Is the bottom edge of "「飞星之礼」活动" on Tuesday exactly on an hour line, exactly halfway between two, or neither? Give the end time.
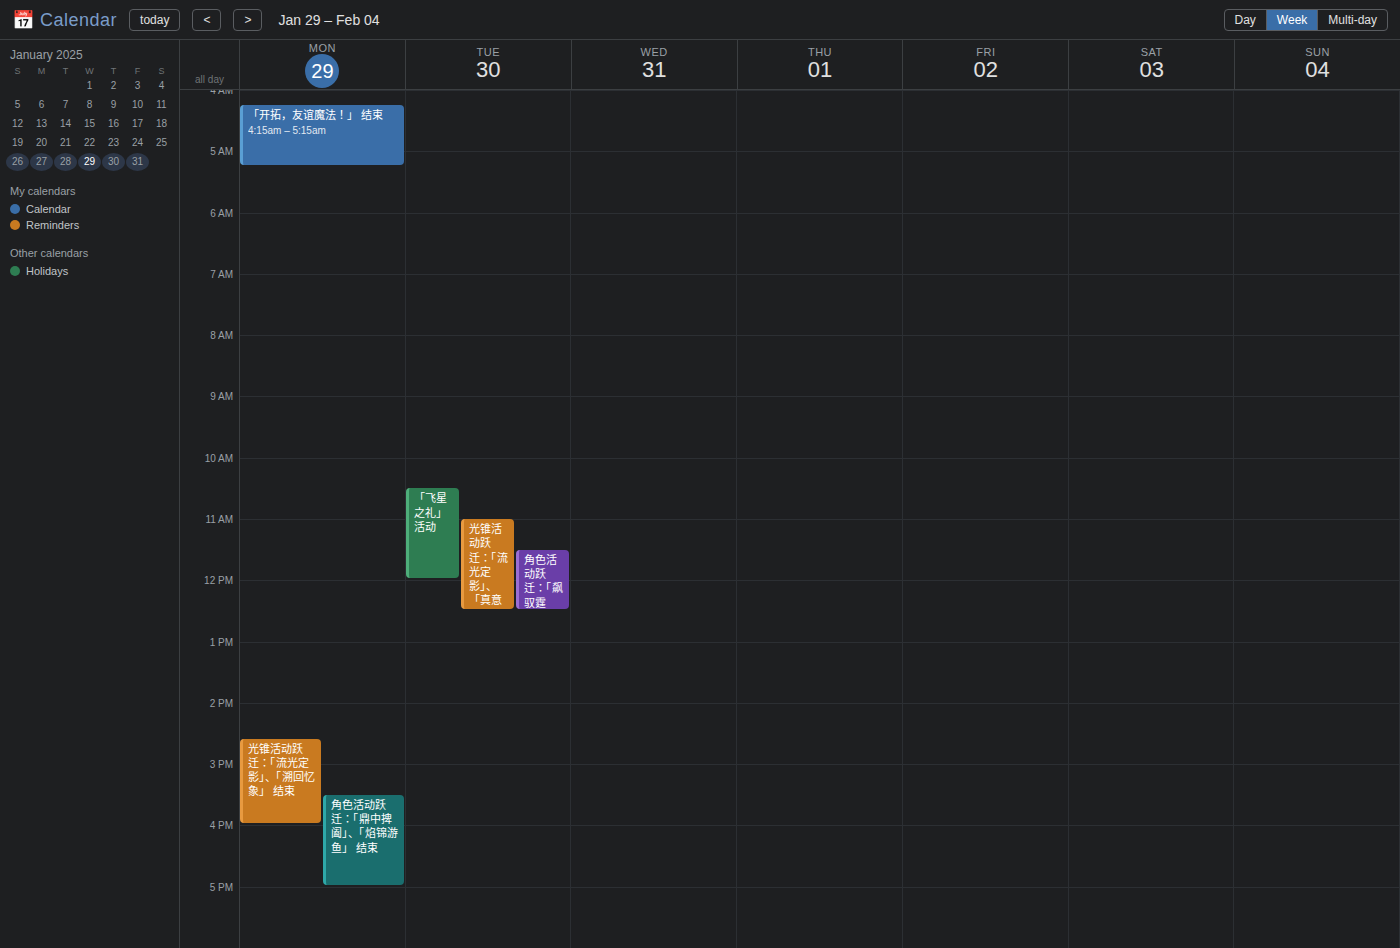
12:00 PM -- exactly on the 12 PM line.